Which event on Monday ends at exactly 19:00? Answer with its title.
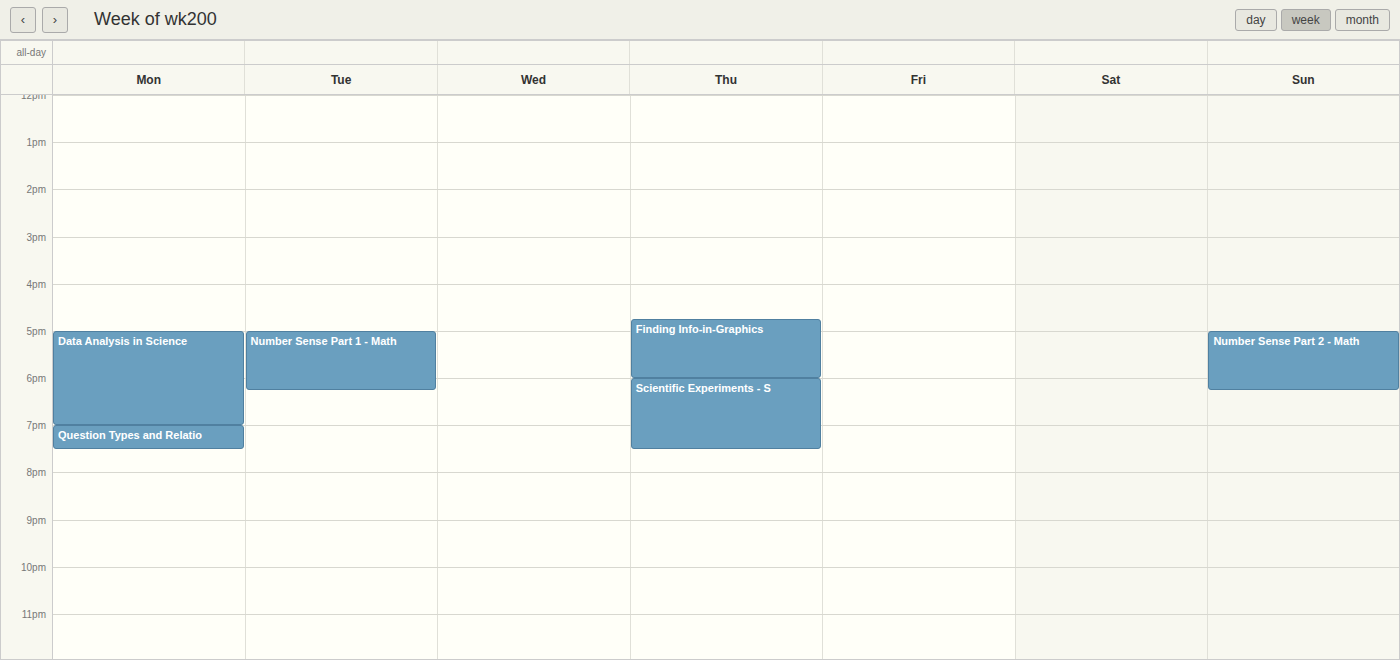
"Data Analysis in Science"